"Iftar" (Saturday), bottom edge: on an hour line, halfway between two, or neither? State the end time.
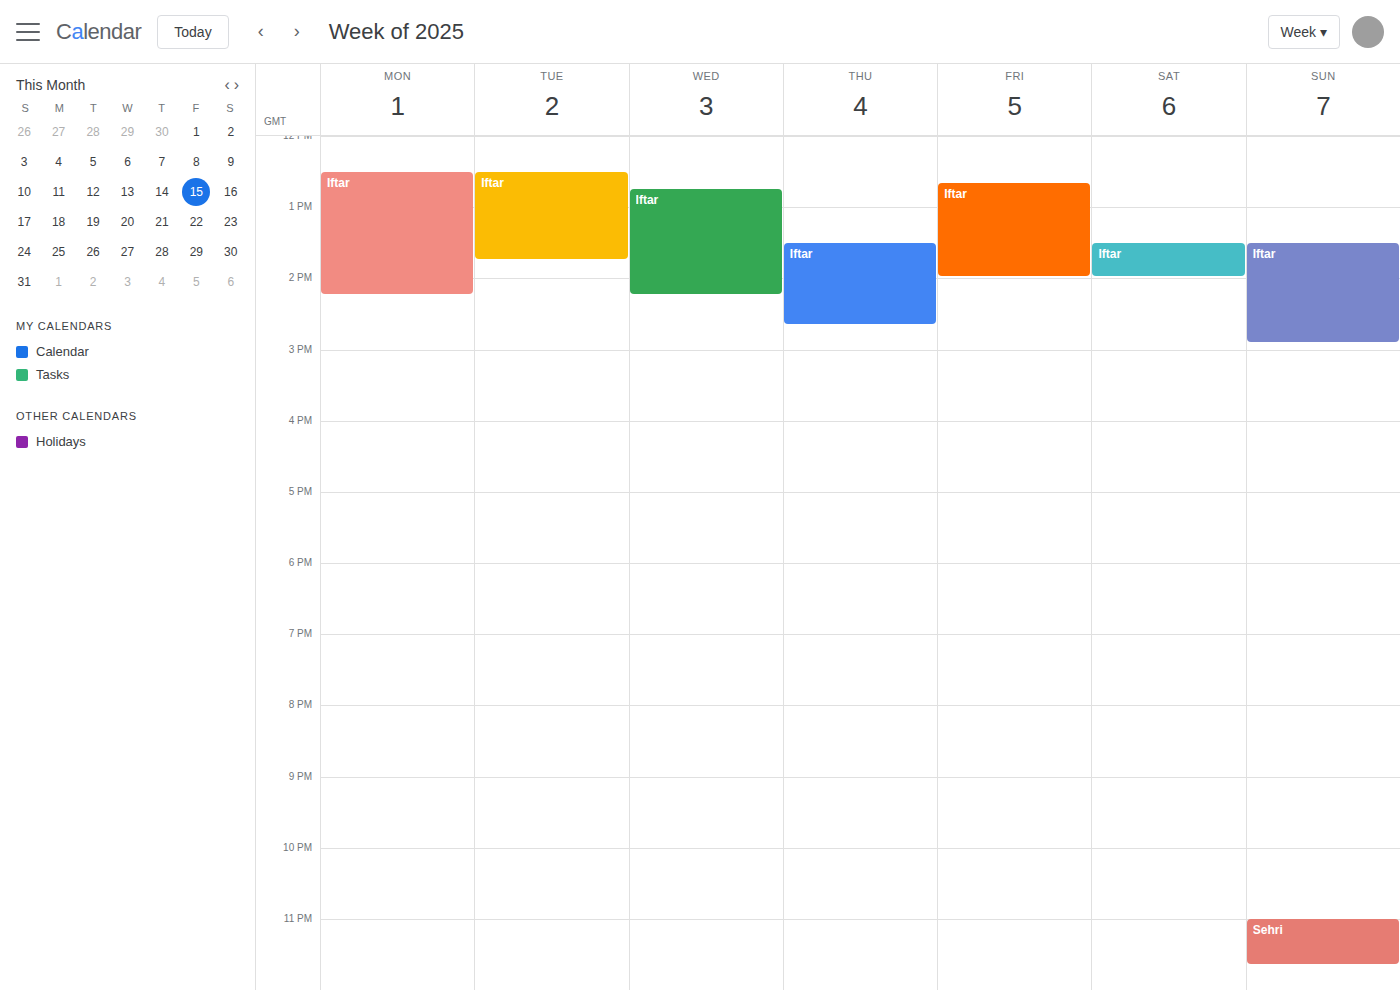
2:00 PM -- exactly on the 2 PM line.